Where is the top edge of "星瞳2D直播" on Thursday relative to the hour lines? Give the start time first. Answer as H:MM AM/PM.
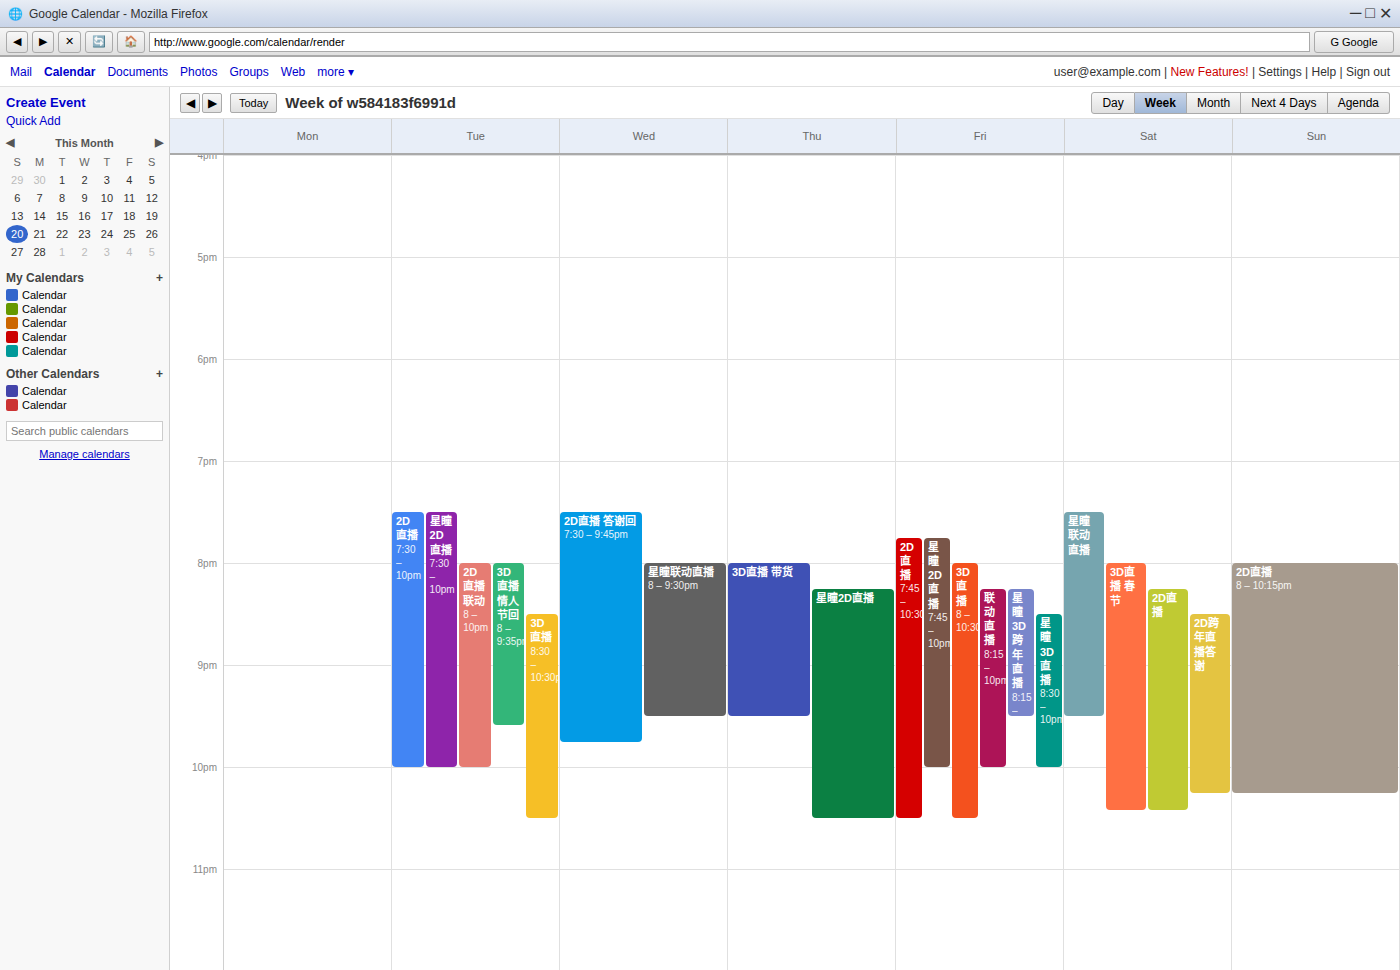
8:15 PM -- neither: a quarter of the way from the 8 PM line to the 9 PM line.